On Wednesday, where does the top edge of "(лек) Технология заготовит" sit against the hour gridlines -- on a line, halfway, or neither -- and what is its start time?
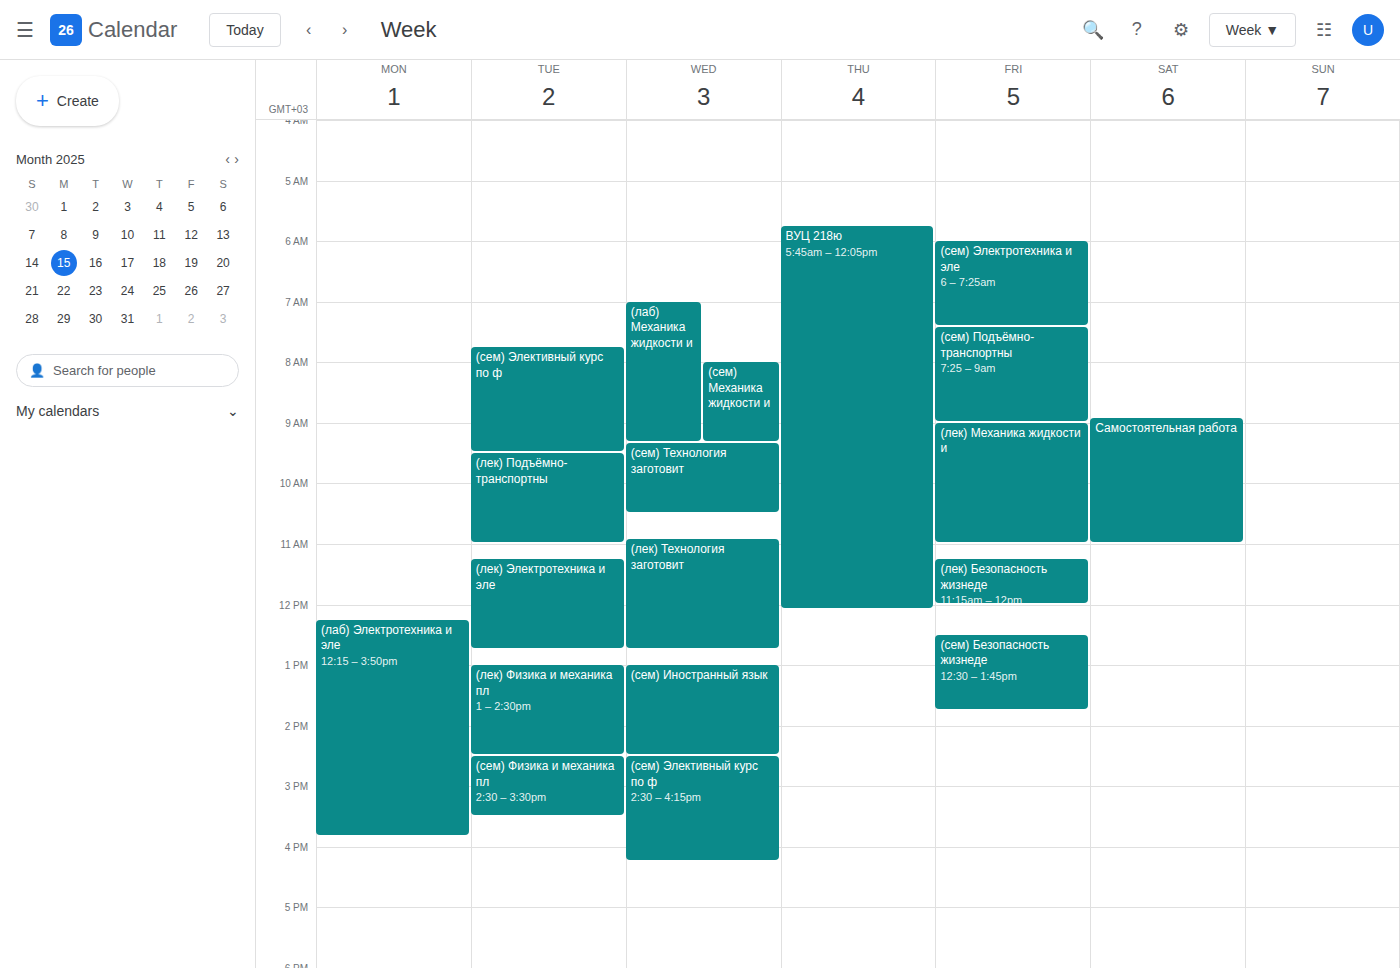
10:55 AM -- neither: 55 minutes below the 10 AM line and 5 minutes above the 11 AM line.